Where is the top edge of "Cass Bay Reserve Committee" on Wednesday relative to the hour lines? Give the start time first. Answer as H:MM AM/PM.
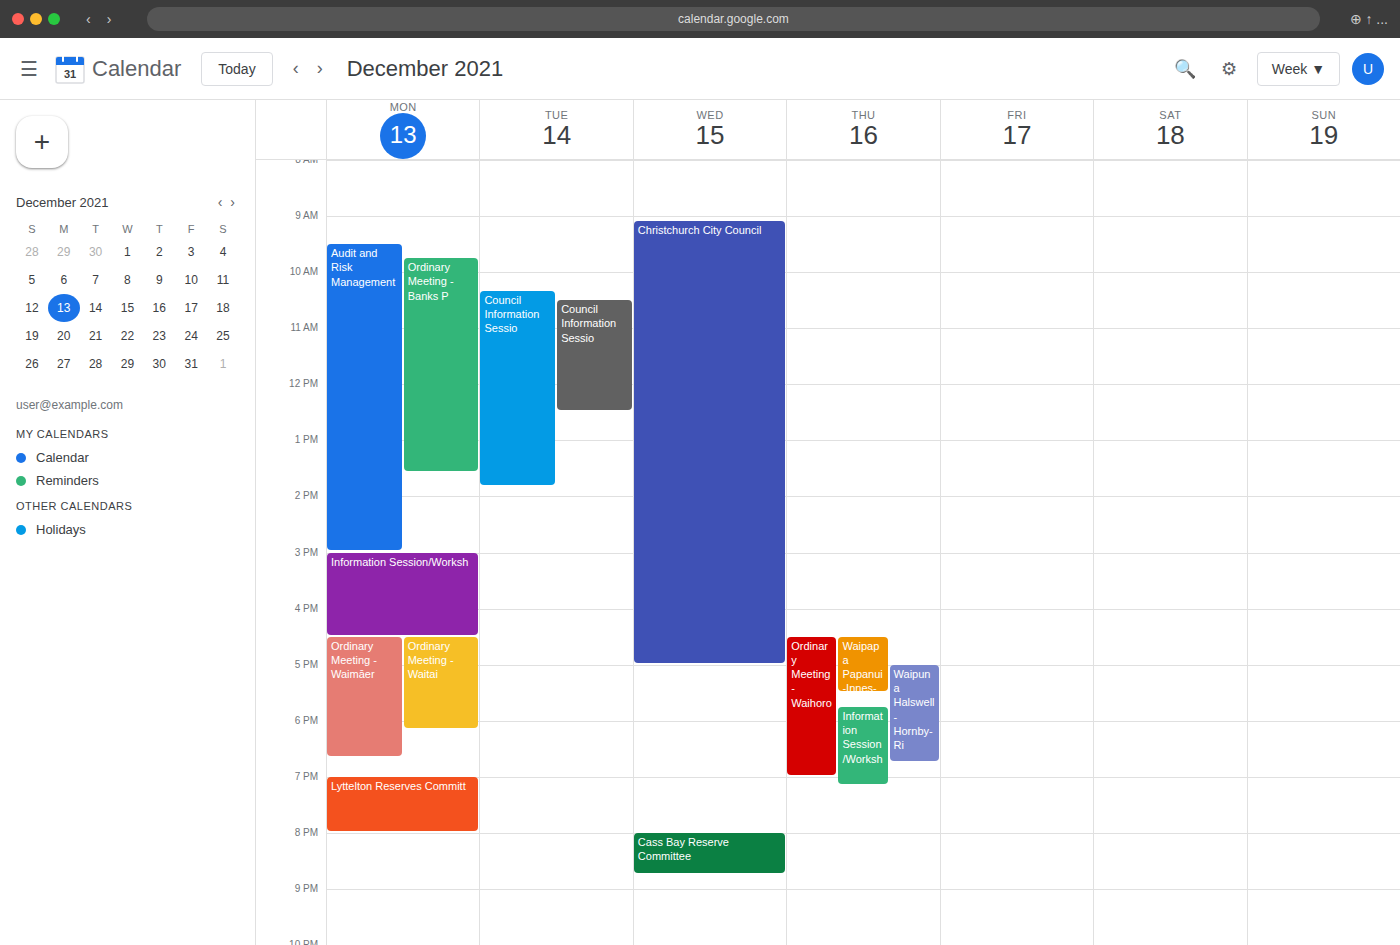
8:00 PM -- exactly on the 8 PM line.